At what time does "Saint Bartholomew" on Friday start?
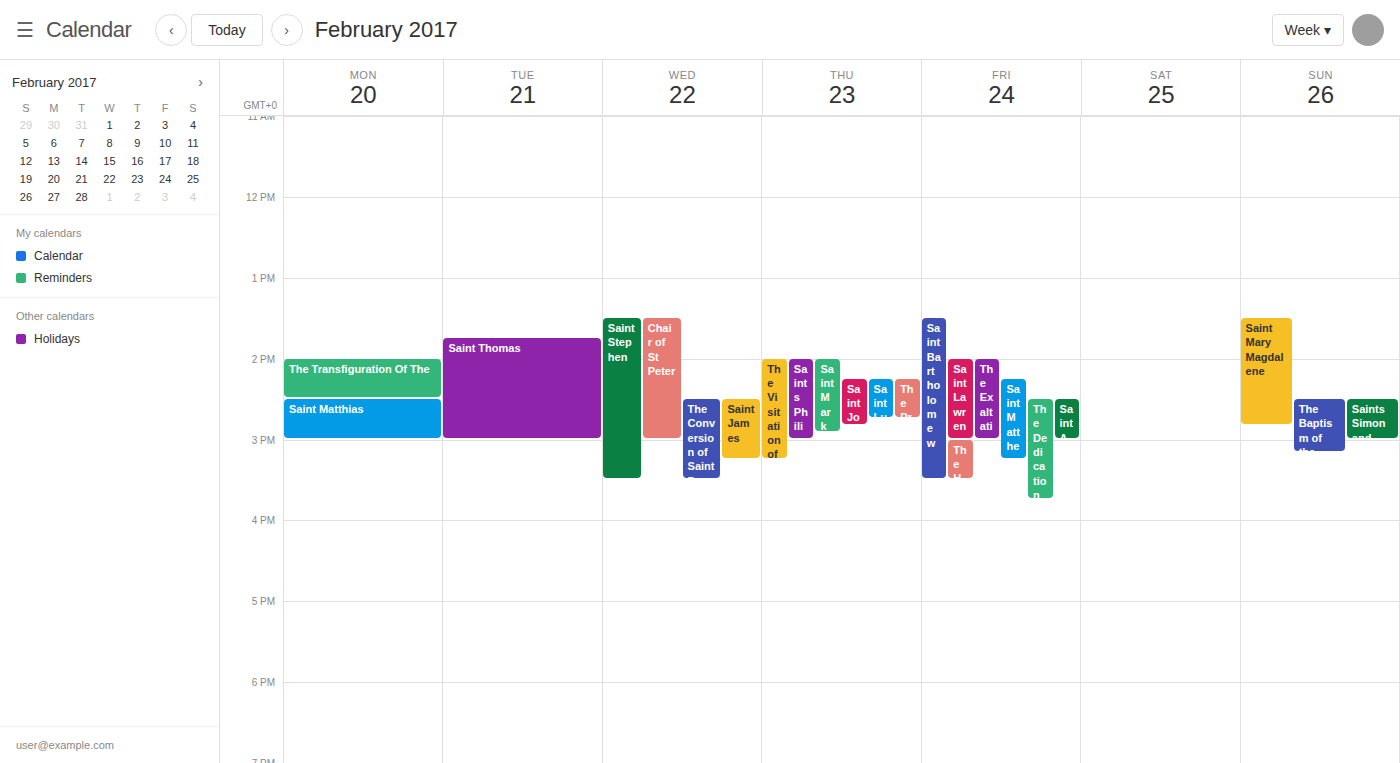
13:30